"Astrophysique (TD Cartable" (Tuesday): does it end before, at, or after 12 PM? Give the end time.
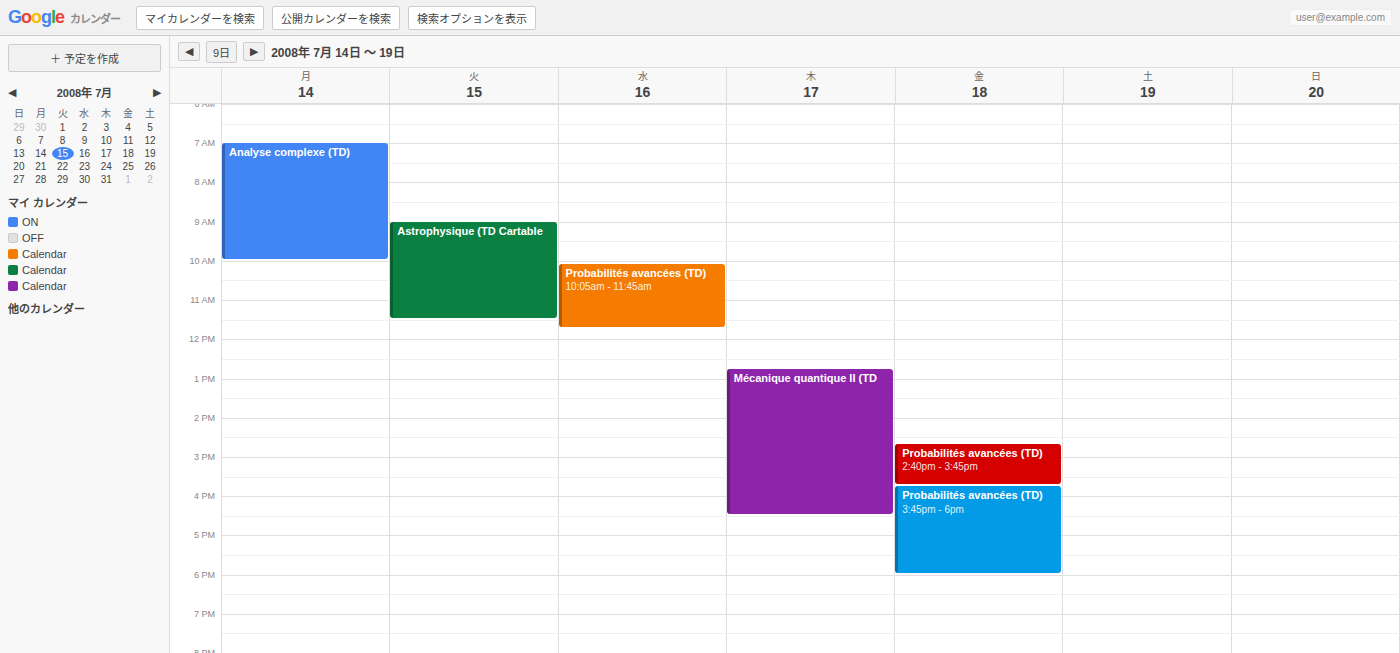
11:30 AM -- before 12 PM, 30 minutes above the 12 PM line.